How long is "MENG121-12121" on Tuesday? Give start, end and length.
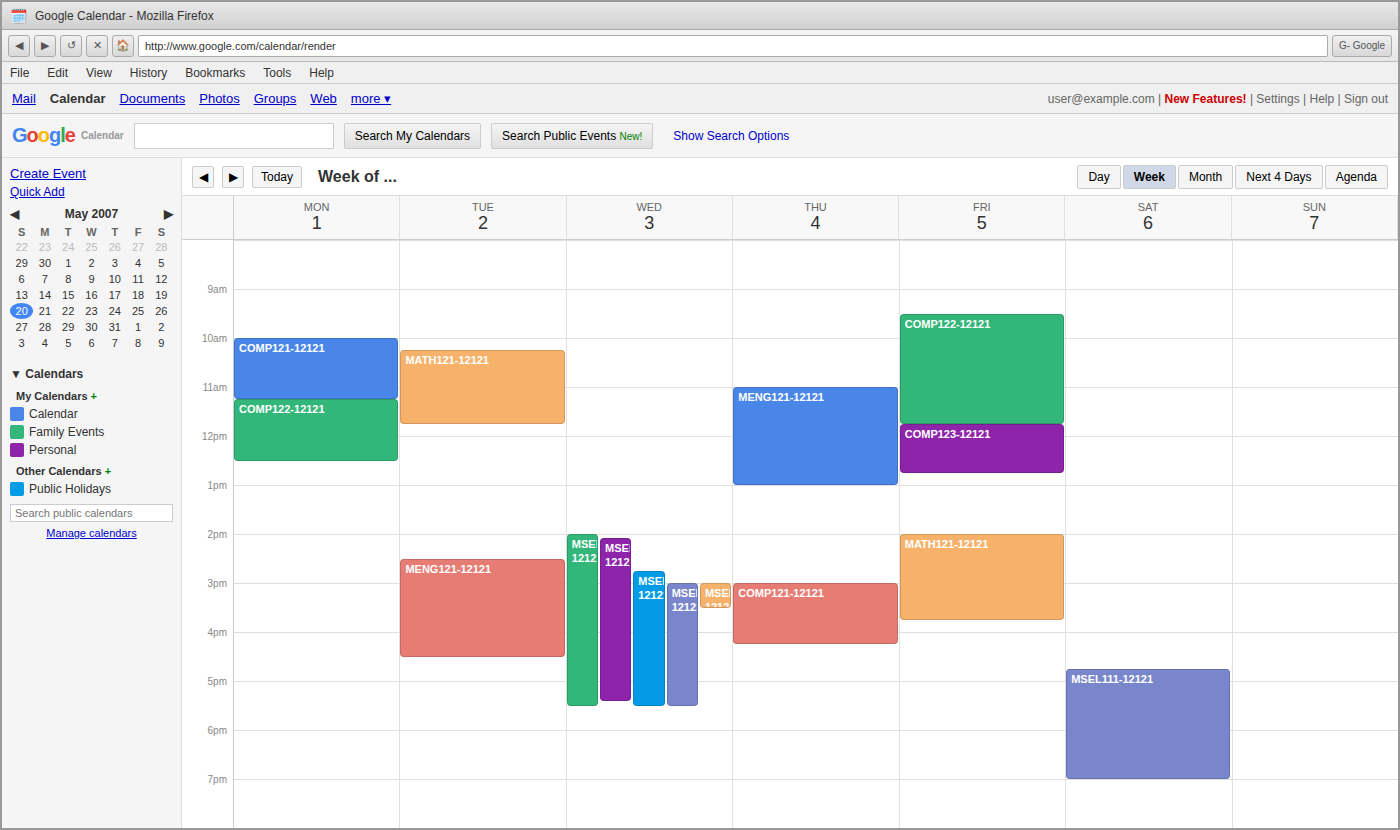
2:30 PM to 4:30 PM, 2 hours